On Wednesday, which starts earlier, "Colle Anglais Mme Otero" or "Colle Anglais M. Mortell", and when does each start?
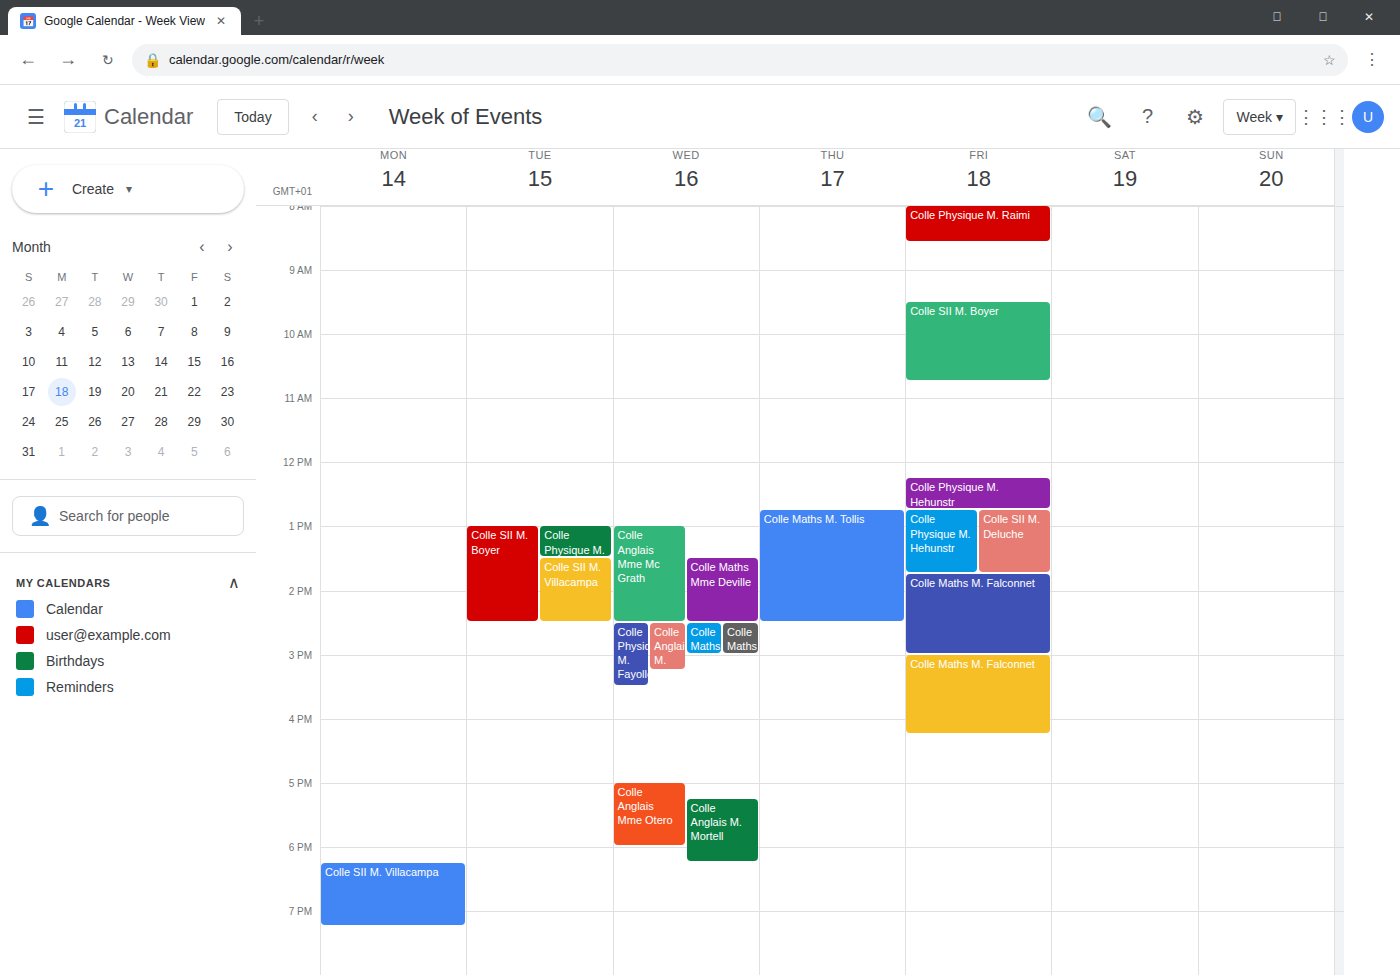
"Colle Anglais Mme Otero" 5:00 PM; "Colle Anglais M. Mortell" 5:15 PM.